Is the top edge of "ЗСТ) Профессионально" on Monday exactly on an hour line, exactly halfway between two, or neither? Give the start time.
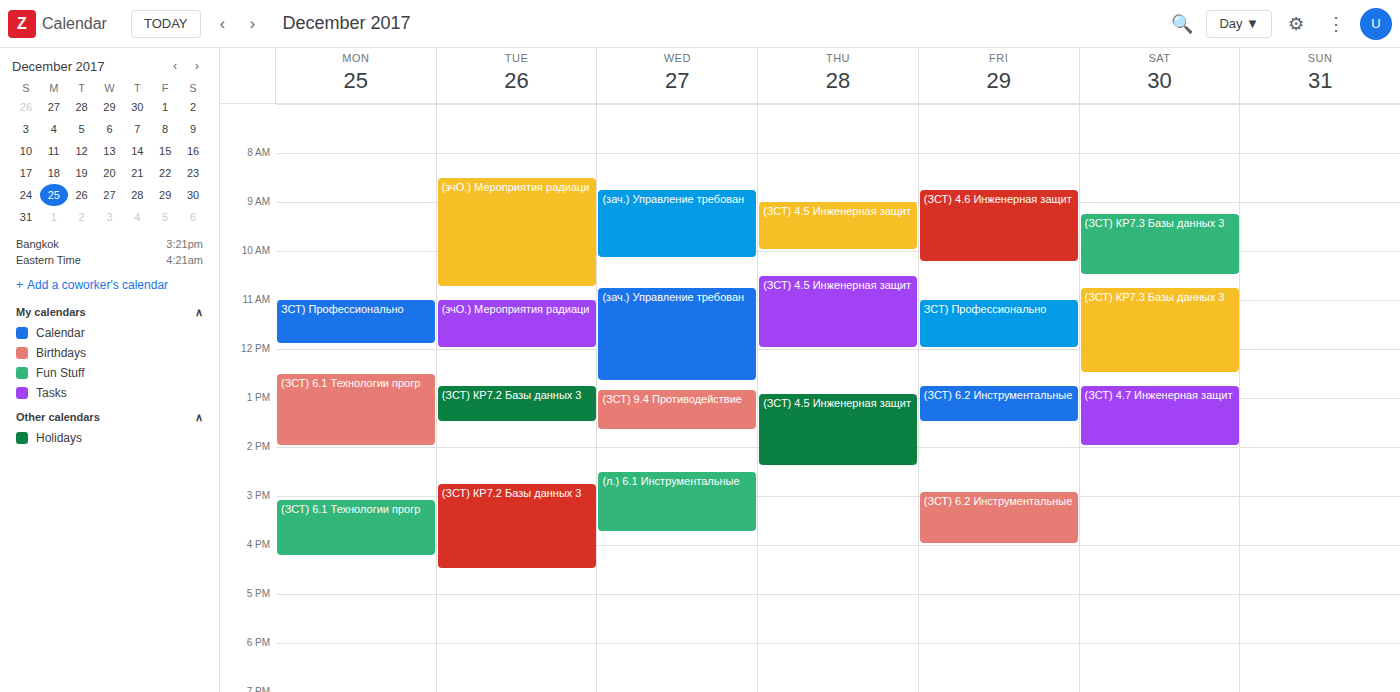
11:00 -- exactly on the 11:00 line.